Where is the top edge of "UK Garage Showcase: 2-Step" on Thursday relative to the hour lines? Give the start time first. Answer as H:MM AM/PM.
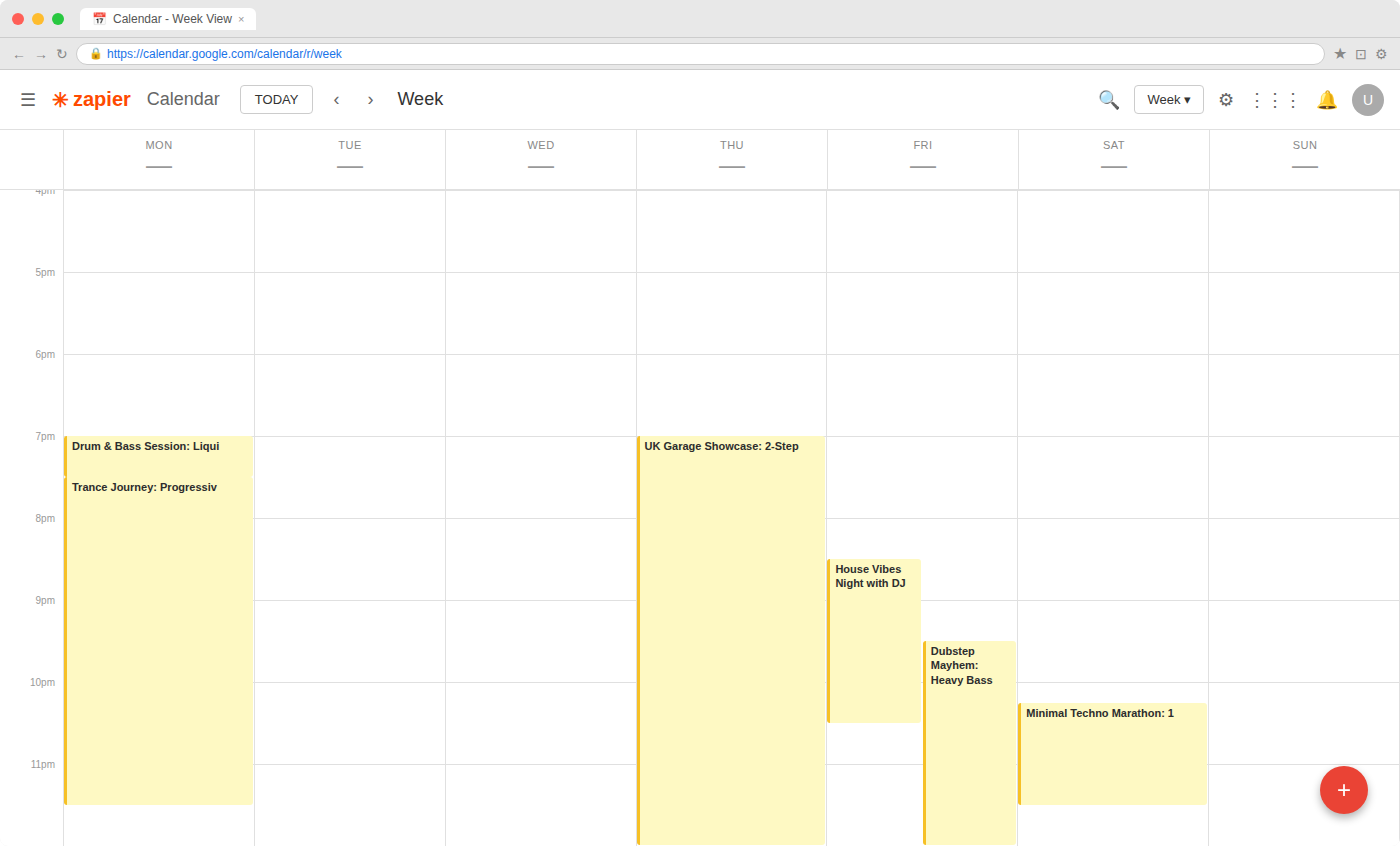
7:00 PM -- exactly on the 7 PM line.